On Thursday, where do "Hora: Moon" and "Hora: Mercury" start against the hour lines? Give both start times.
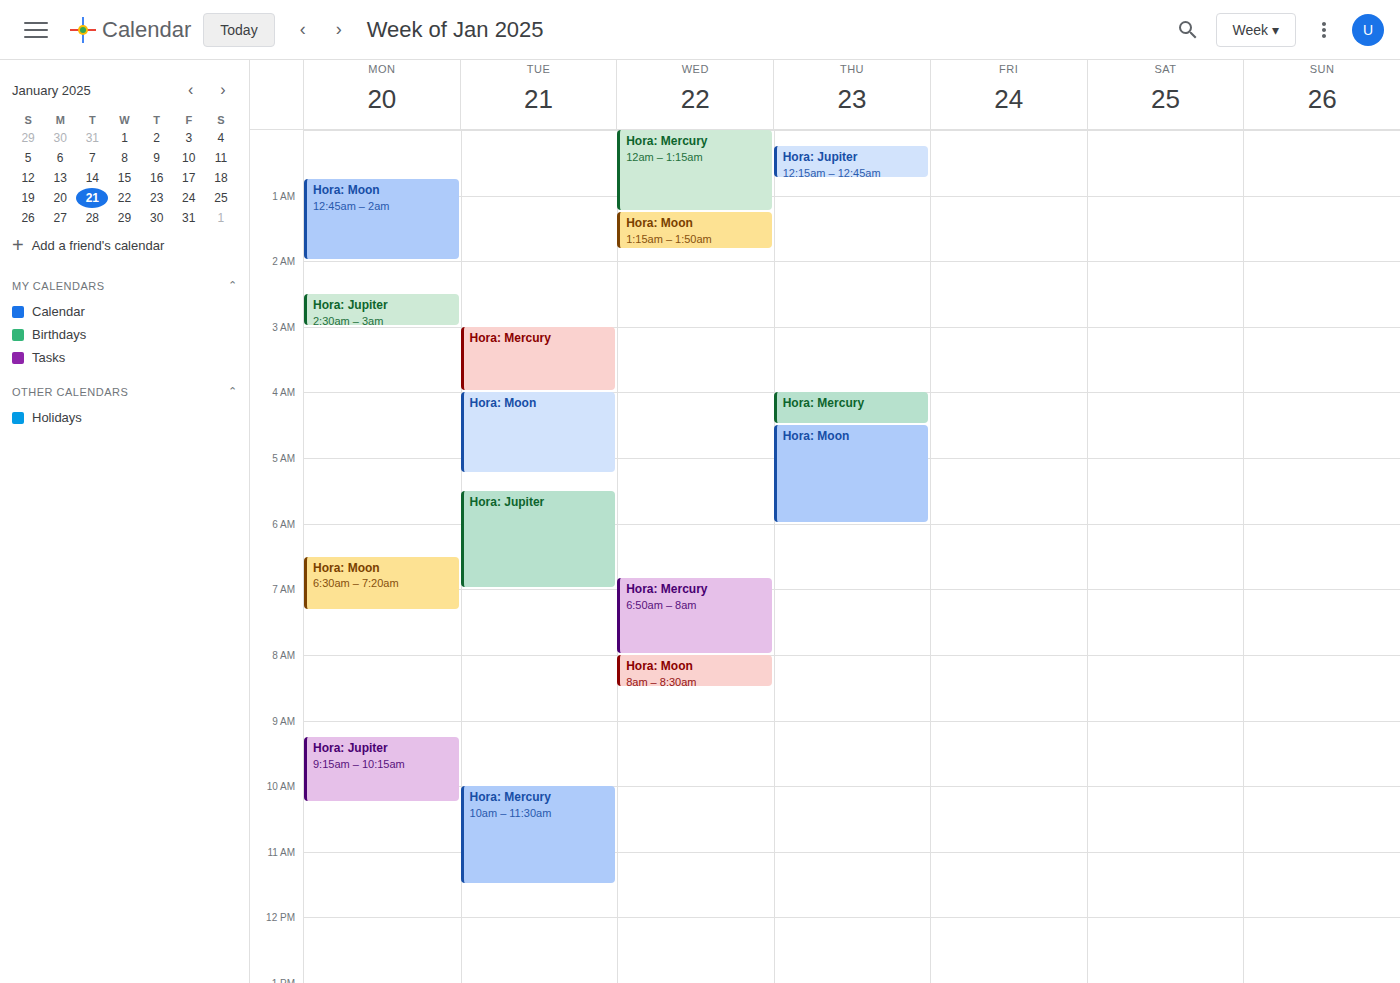
"Hora: Moon": 04:30, halfway between the 04:00 and 05:00 lines. "Hora: Mercury": 04:00, exactly on the 04:00 line.